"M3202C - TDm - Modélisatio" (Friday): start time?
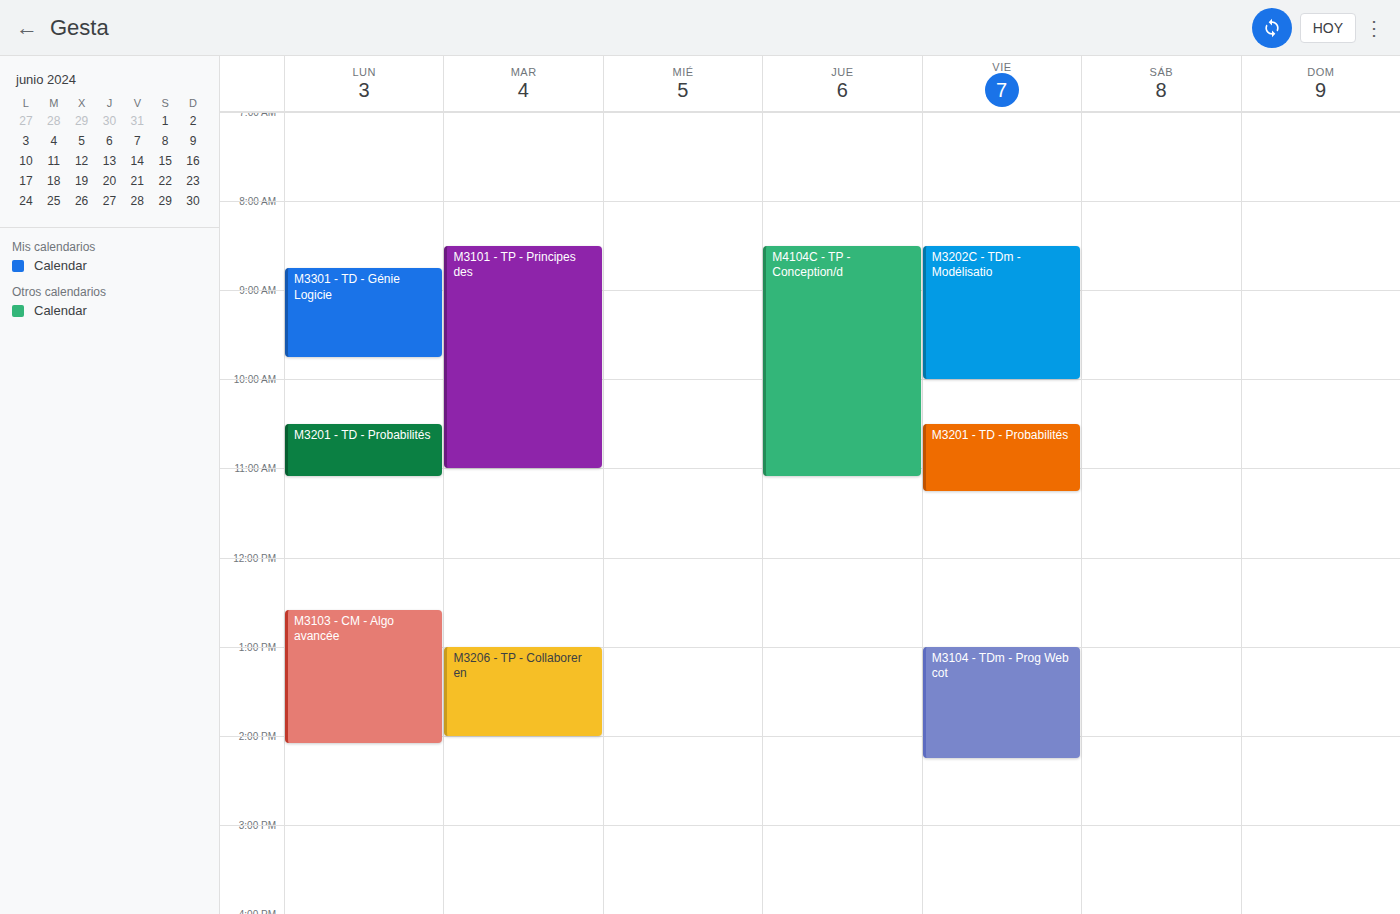
08:30